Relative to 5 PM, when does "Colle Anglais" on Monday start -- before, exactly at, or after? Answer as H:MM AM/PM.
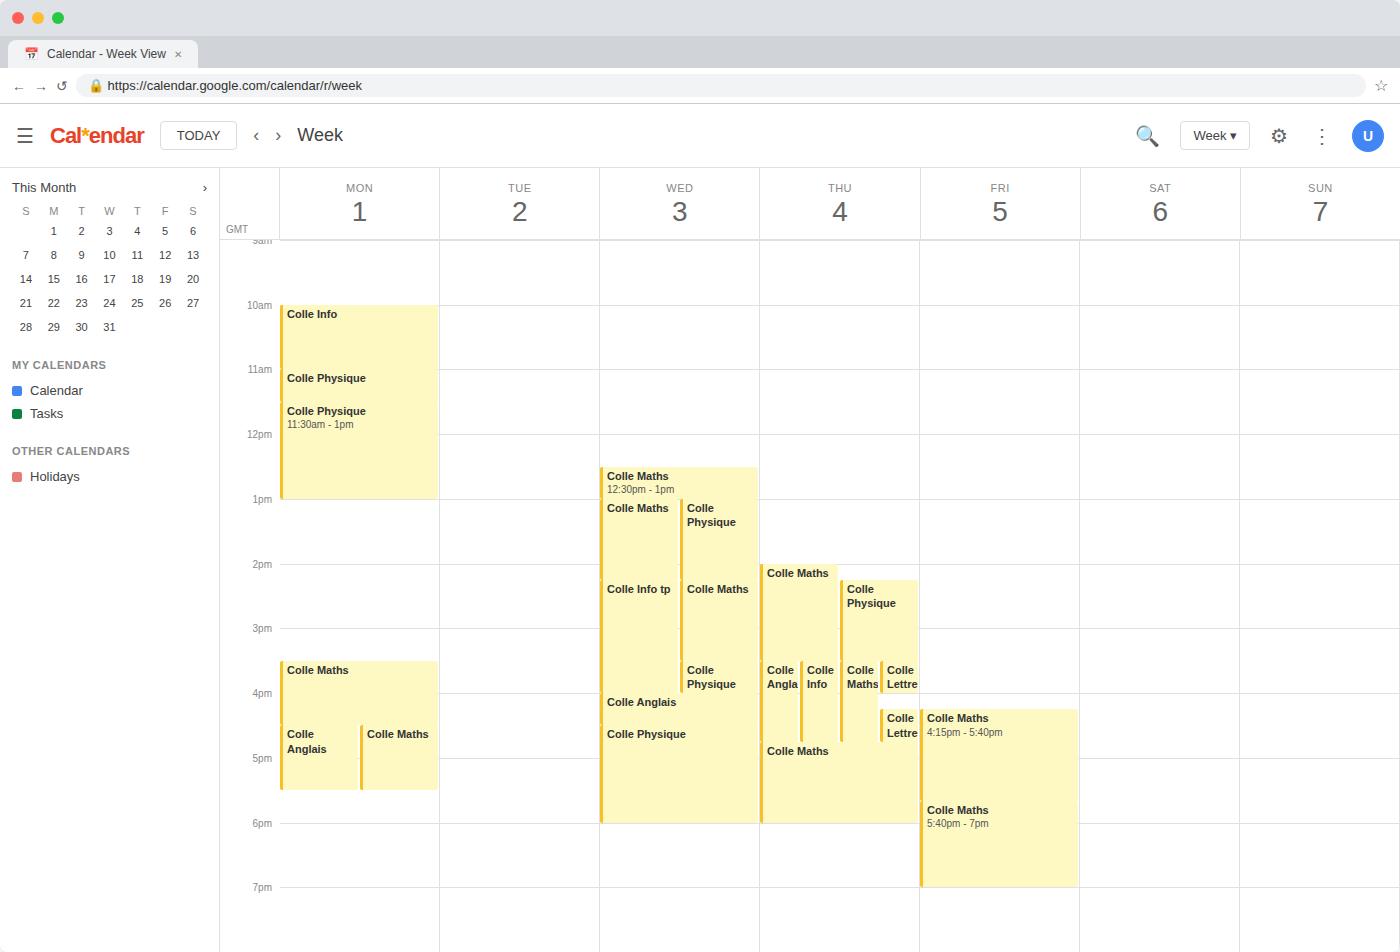
4:30 PM -- before 5 PM, 30 minutes above the 5 PM line.